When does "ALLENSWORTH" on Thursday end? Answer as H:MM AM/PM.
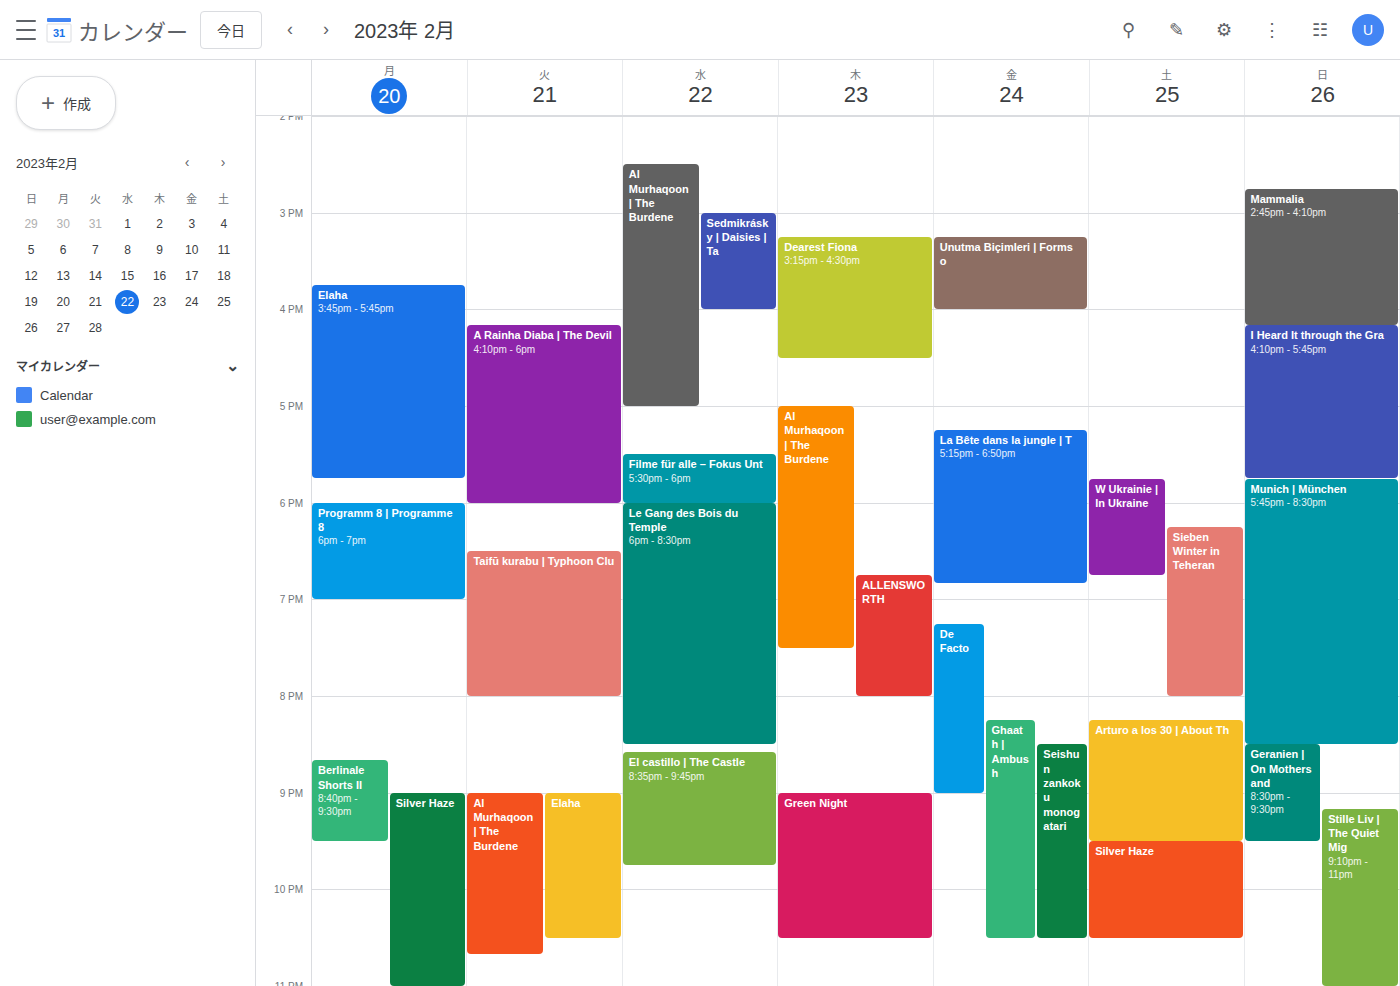
8:00 PM